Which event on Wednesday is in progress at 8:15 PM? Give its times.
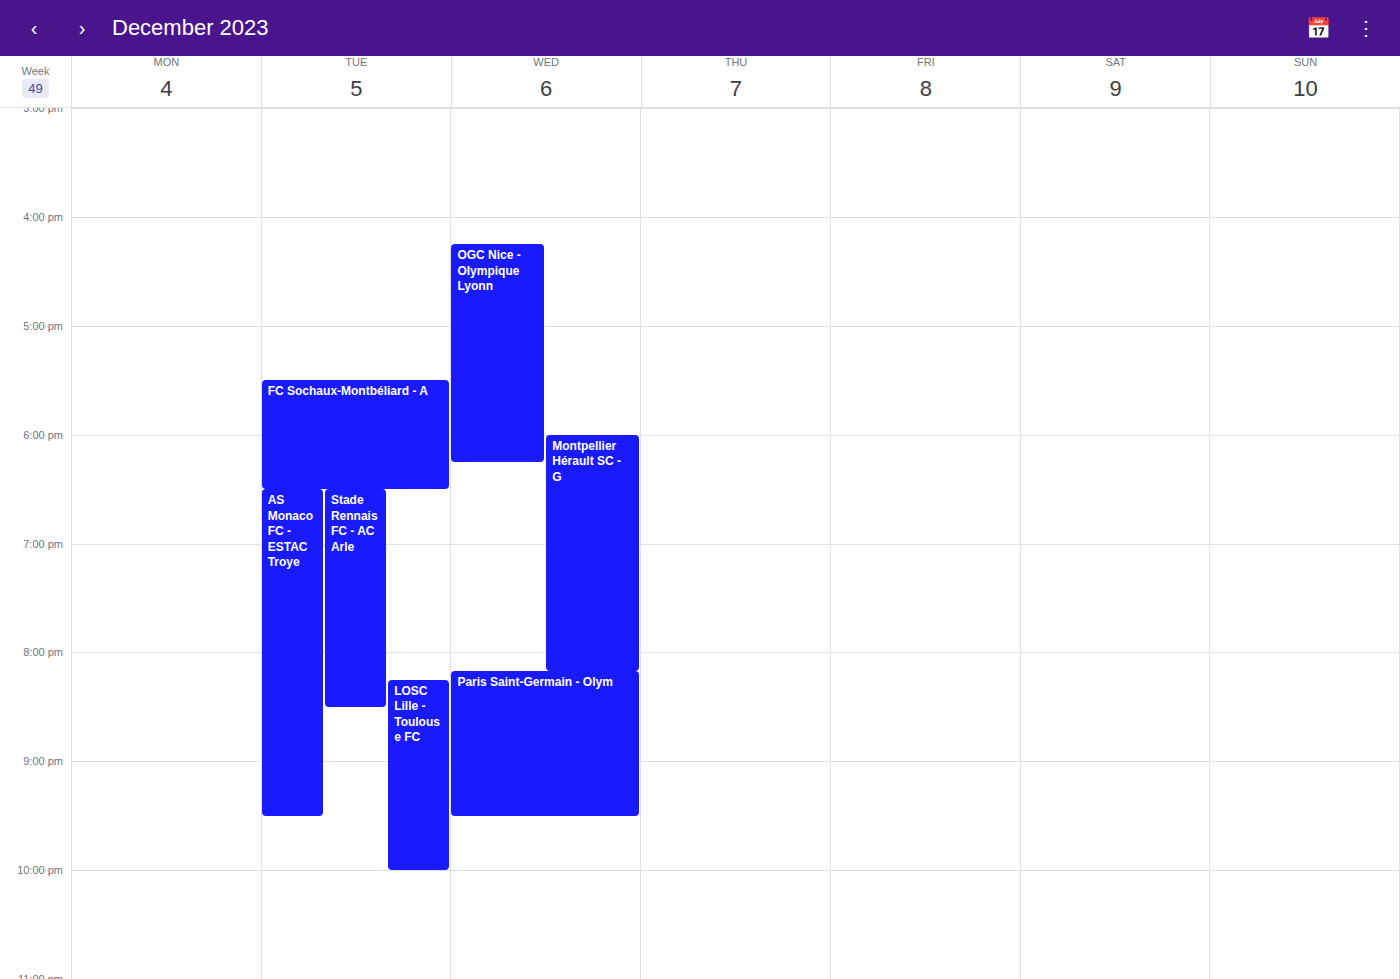
"Paris Saint-Germain - Olym", 8:10 PM to 9:30 PM